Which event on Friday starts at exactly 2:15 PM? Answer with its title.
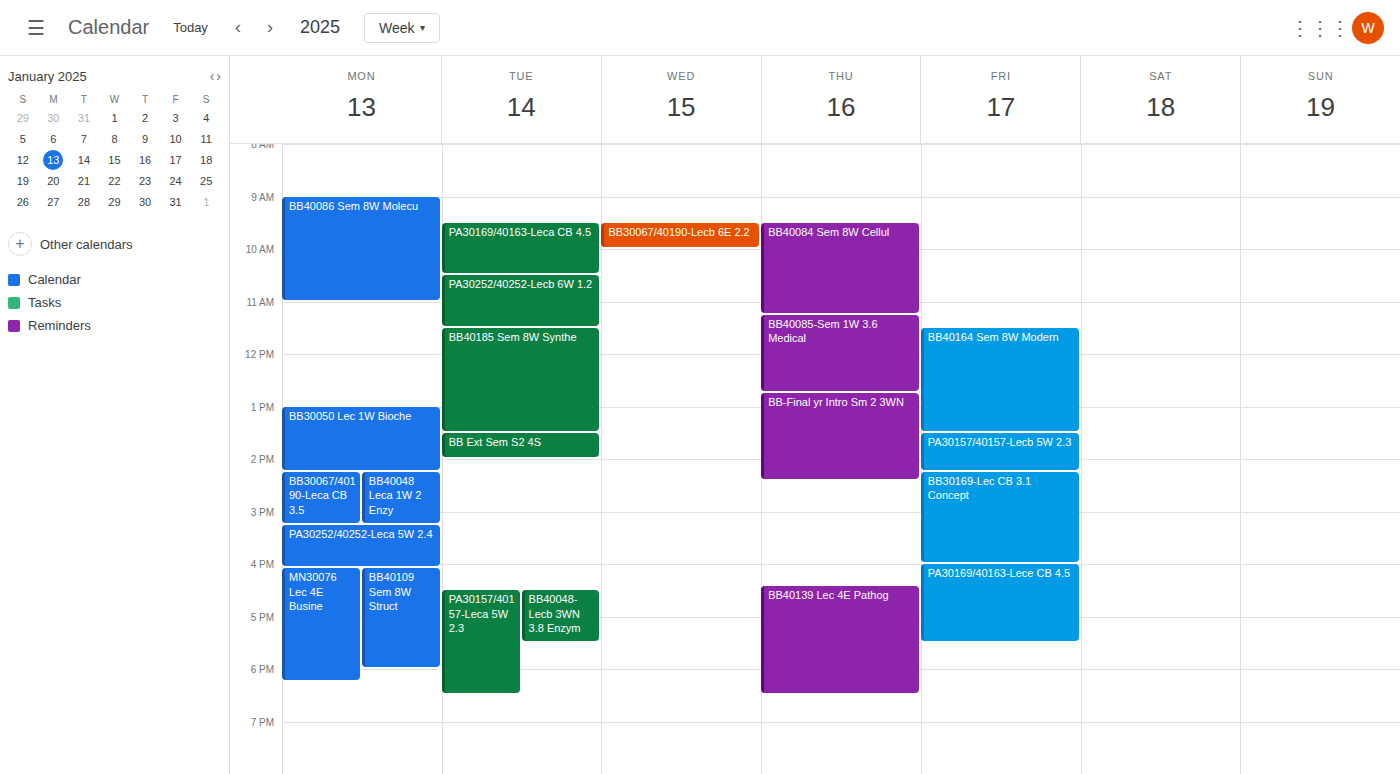
"BB30169-Lec CB 3.1 Concept"